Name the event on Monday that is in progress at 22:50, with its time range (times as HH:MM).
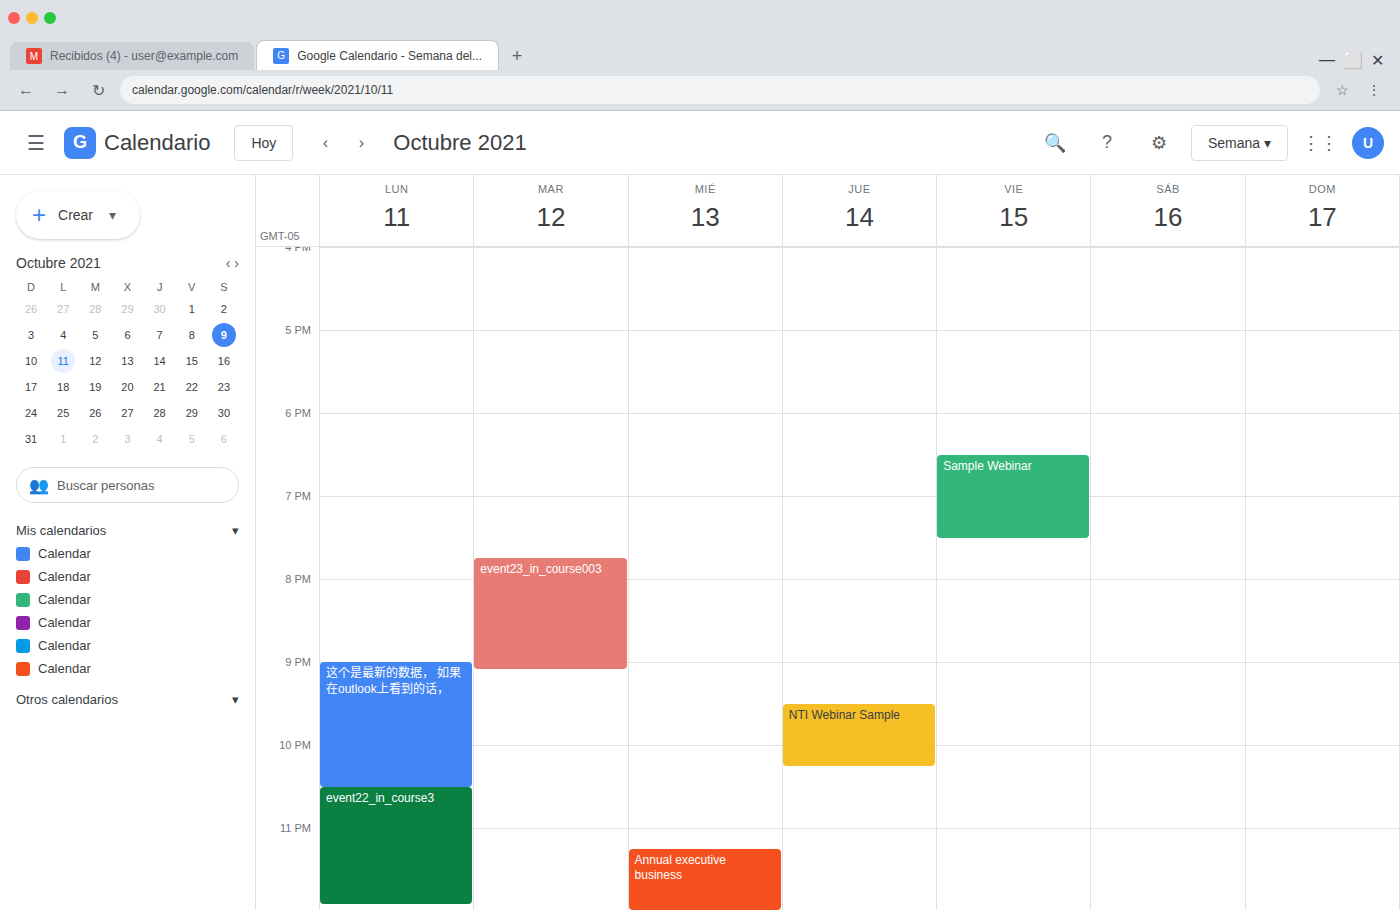
"event22_in_course3", 22:30 to 23:55